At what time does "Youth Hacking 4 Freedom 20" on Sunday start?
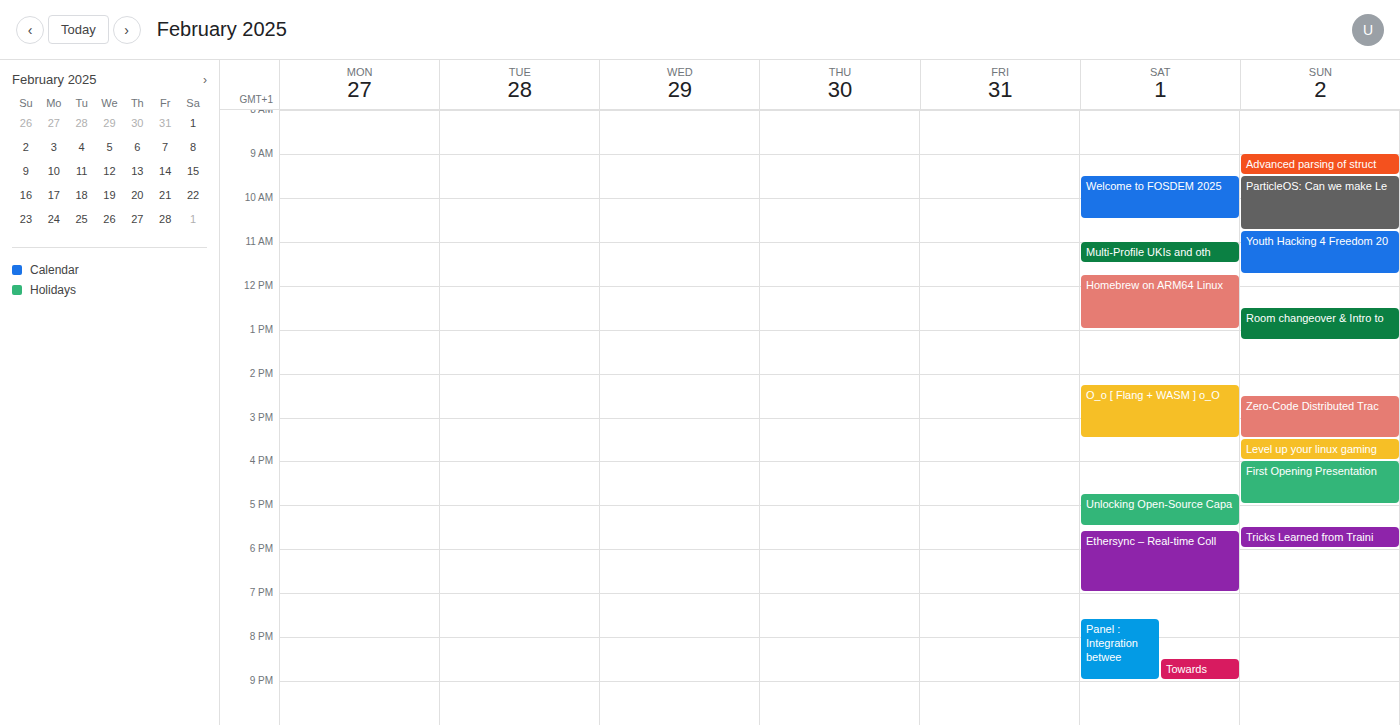
10:45 AM